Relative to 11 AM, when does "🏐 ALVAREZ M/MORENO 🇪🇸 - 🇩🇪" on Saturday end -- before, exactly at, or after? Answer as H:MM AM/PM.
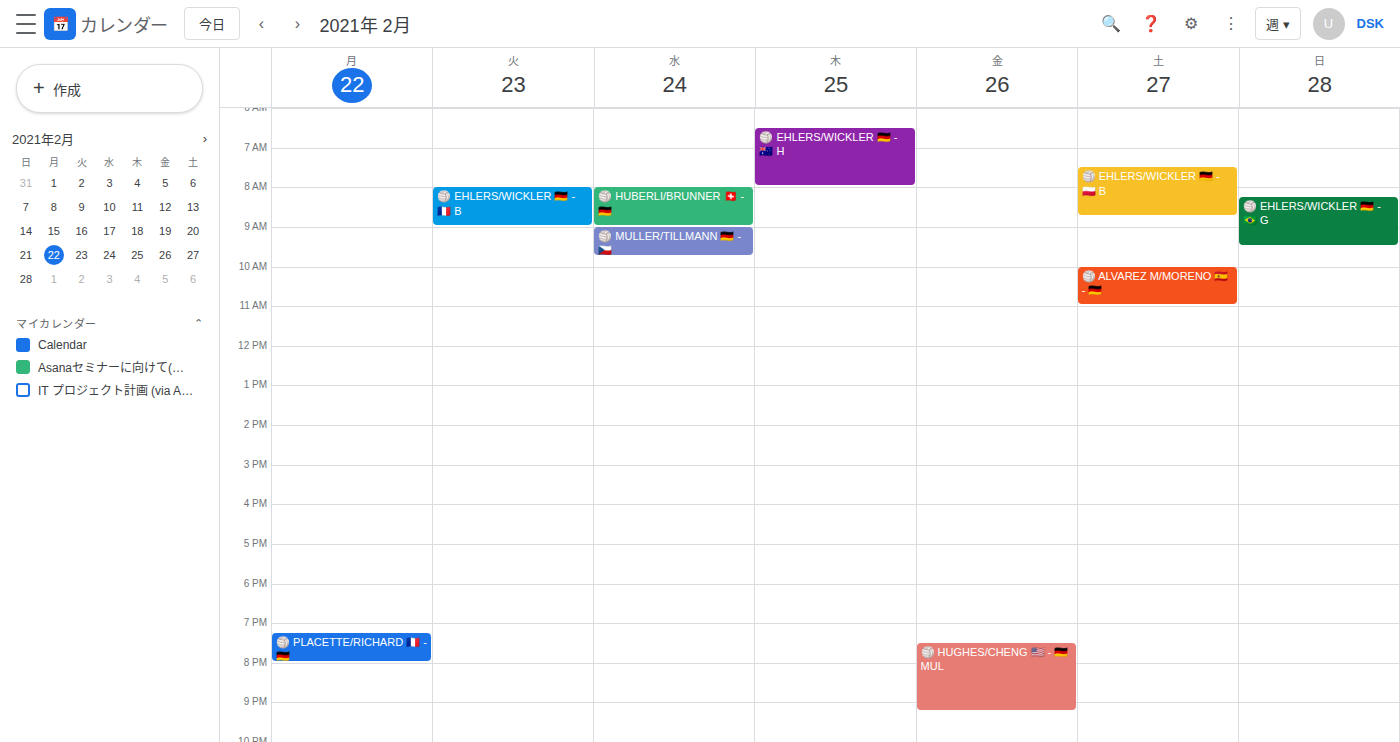
11:00 AM -- exactly at 11 AM, on the 11 AM line.